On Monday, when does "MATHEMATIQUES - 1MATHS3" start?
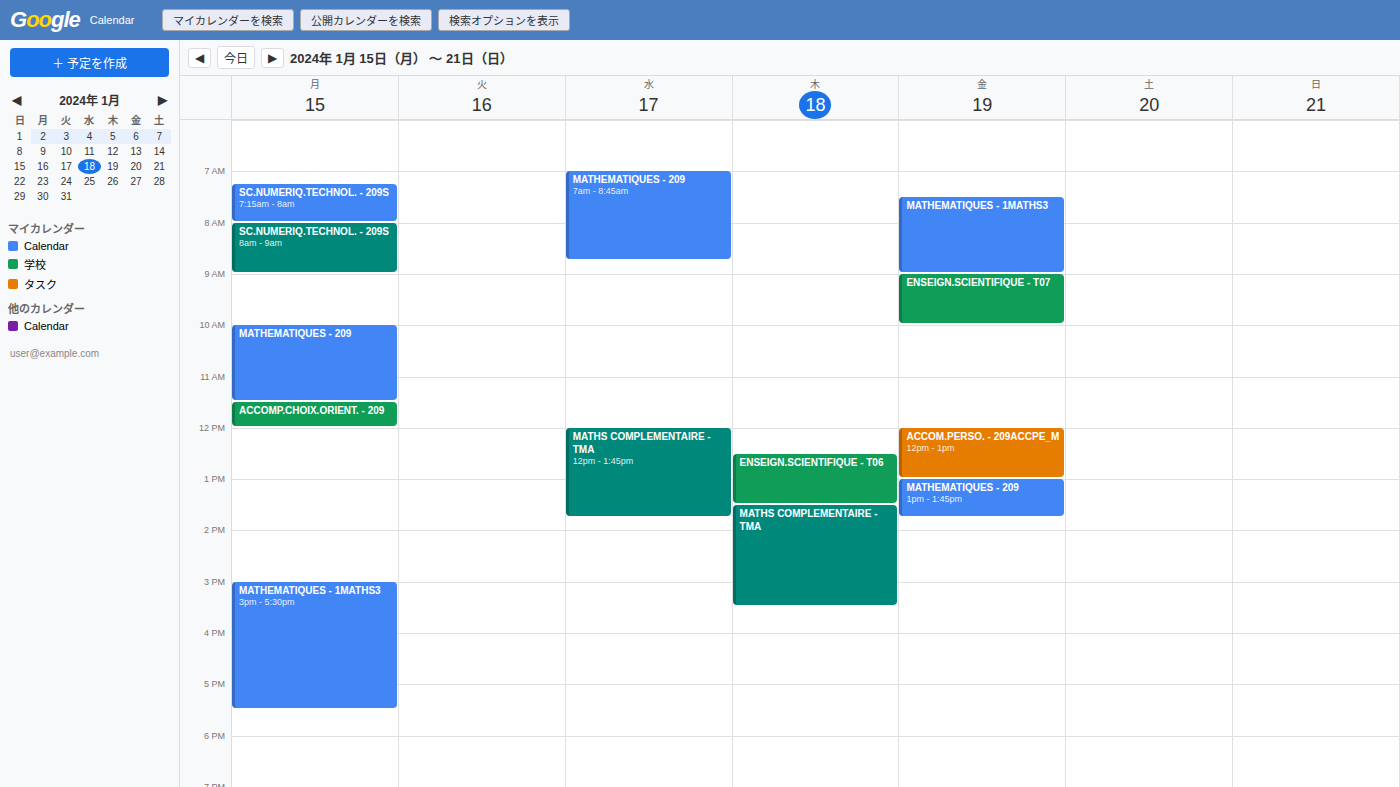
3:00 PM